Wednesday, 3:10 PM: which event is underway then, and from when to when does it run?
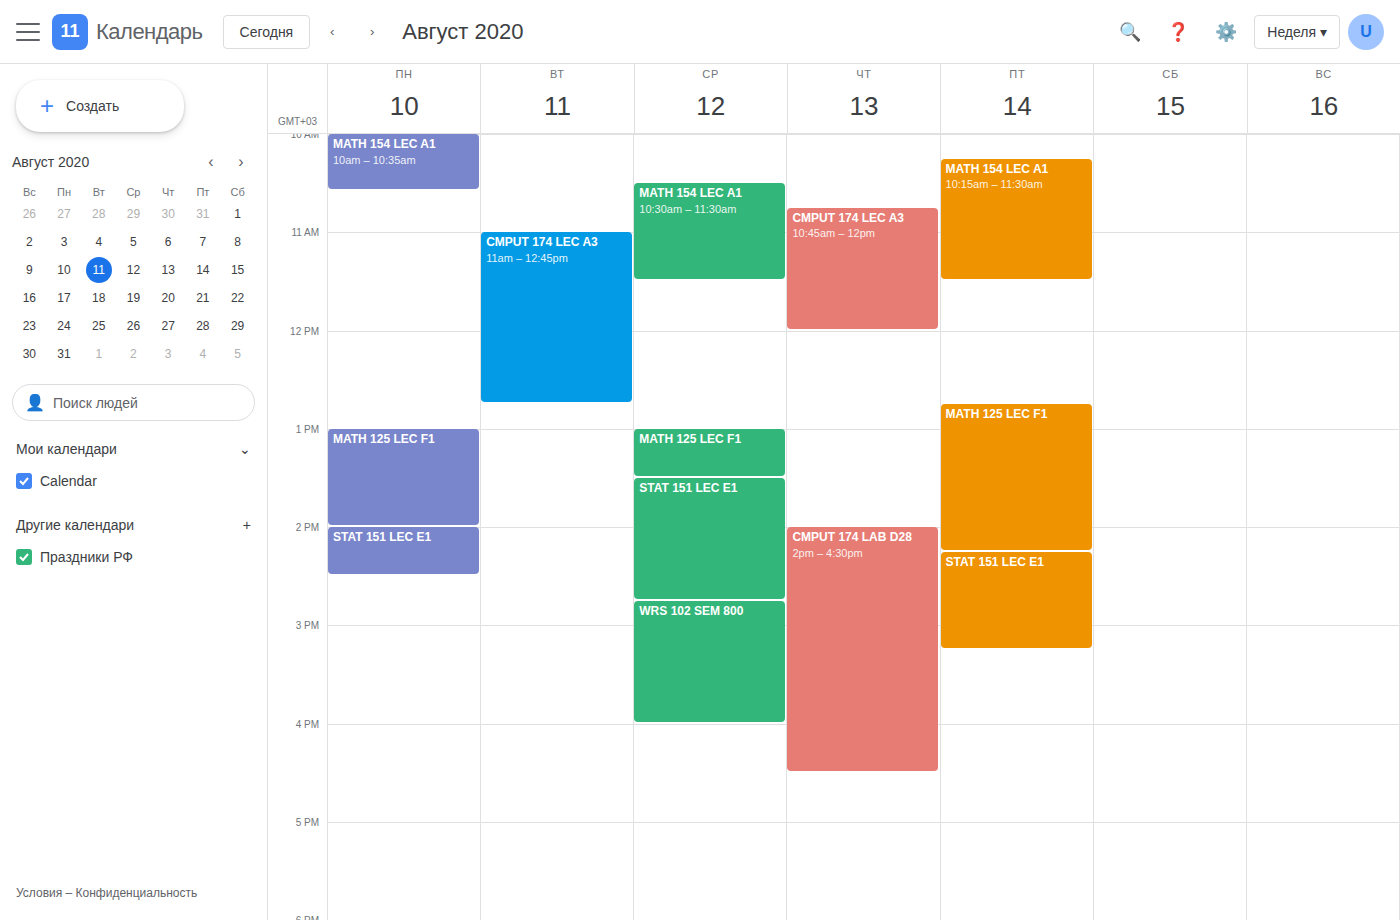
"WRS 102 SEM 800", 2:45 PM to 4:00 PM